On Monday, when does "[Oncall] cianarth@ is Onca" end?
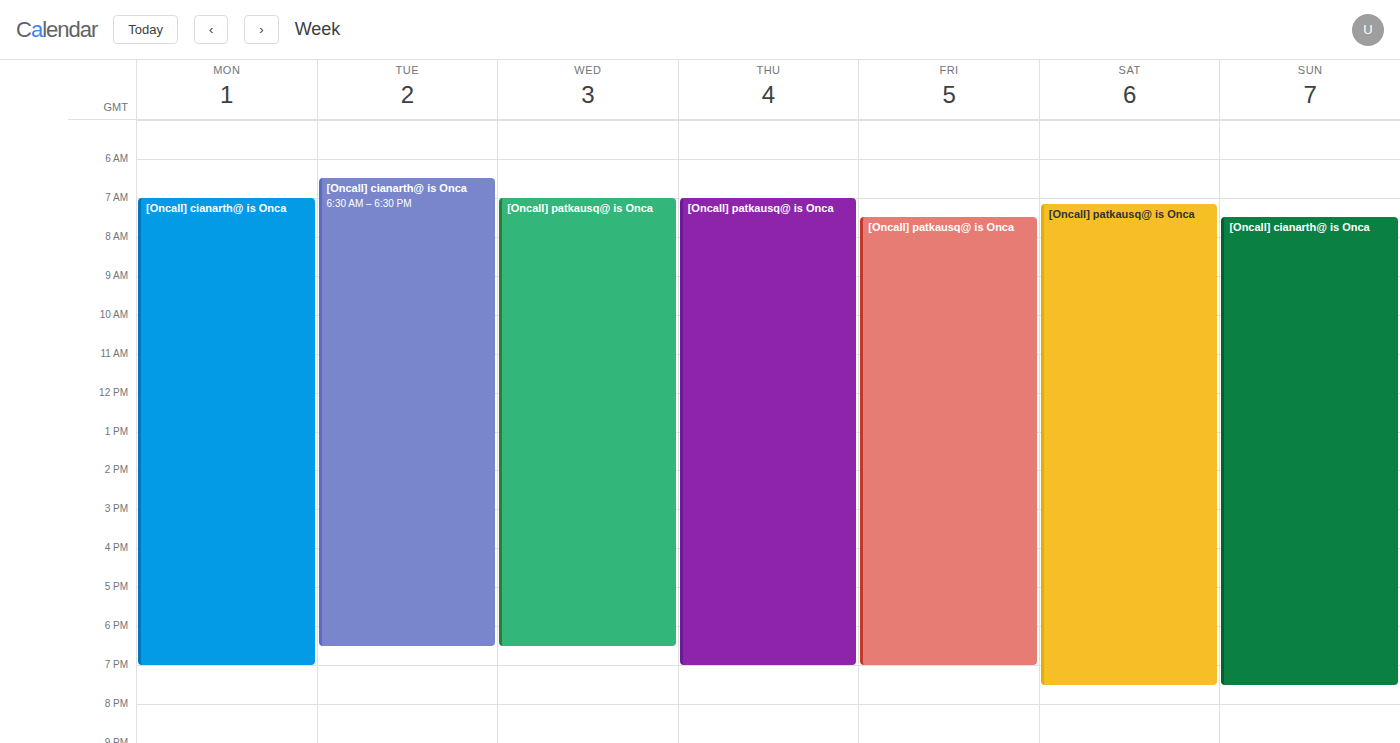
7:00 PM